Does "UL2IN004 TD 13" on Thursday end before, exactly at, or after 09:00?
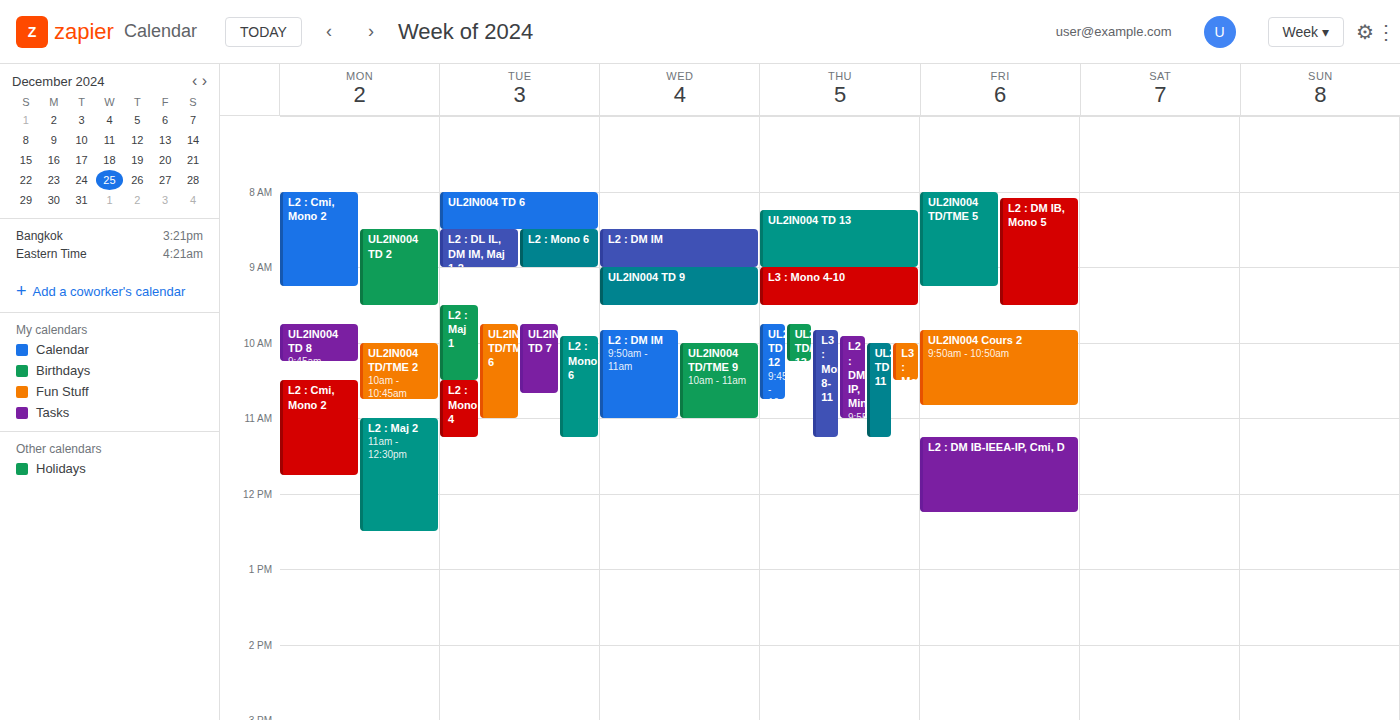
09:00 -- exactly at 09:00, on the 09:00 line.